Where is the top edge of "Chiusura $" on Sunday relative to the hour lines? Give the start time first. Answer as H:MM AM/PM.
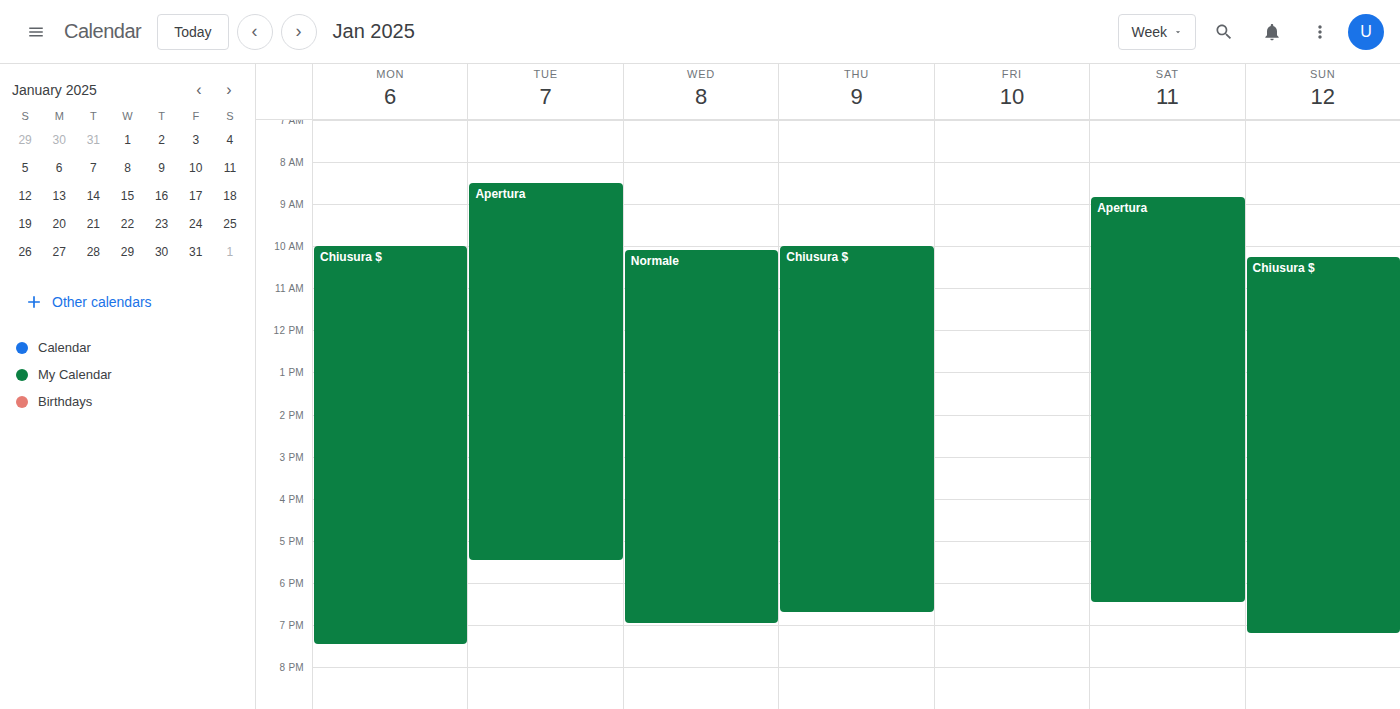
10:15 AM -- neither: a quarter of the way from the 10 AM line to the 11 AM line.